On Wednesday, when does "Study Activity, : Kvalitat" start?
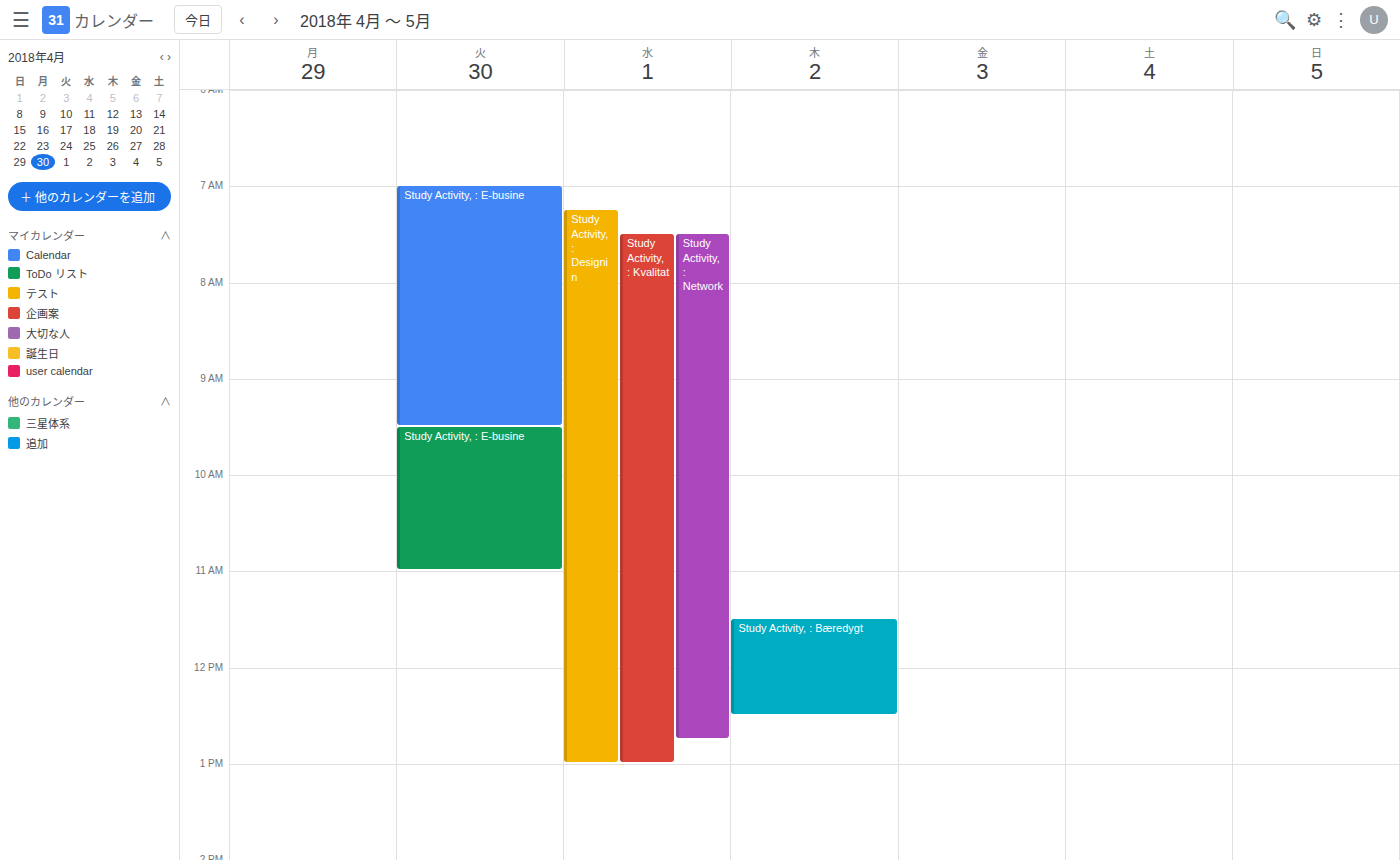
7:30 AM